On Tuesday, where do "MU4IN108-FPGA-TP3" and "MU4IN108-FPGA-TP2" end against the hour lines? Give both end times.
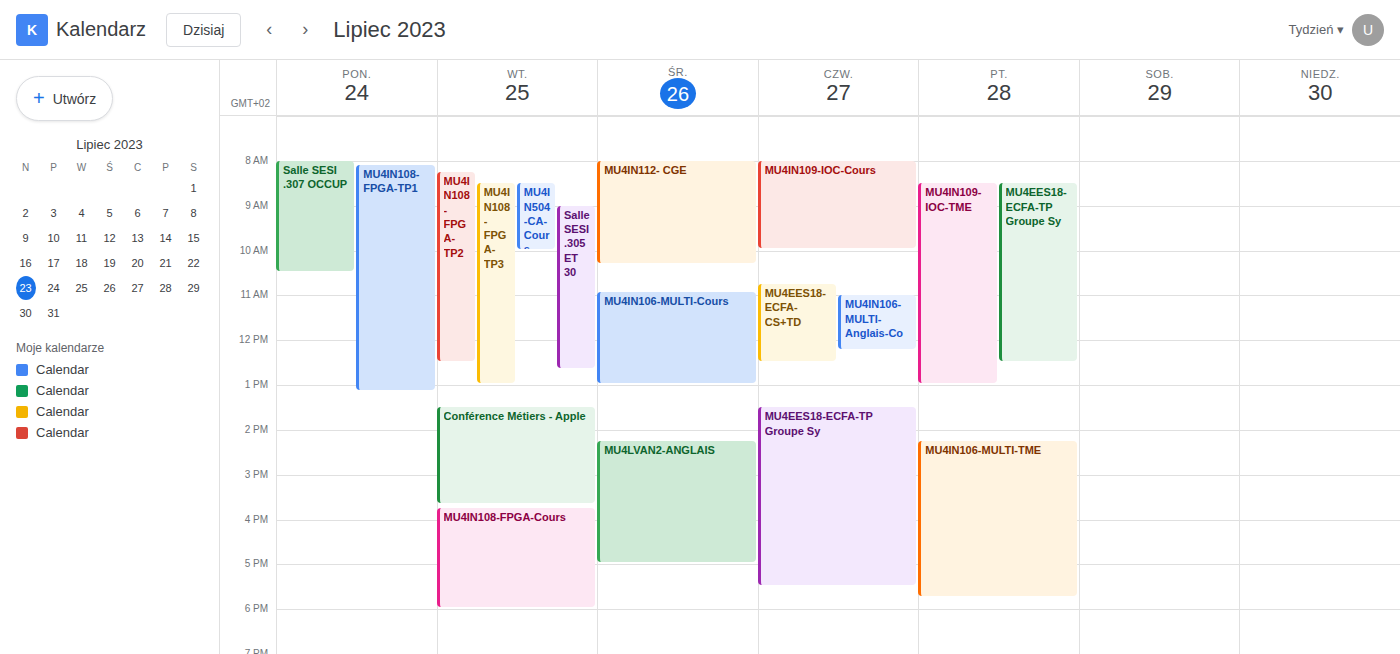
"MU4IN108-FPGA-TP3": 1:00 PM, exactly on the 1 PM line. "MU4IN108-FPGA-TP2": 12:30 PM, halfway between the 12 PM and 1 PM lines.